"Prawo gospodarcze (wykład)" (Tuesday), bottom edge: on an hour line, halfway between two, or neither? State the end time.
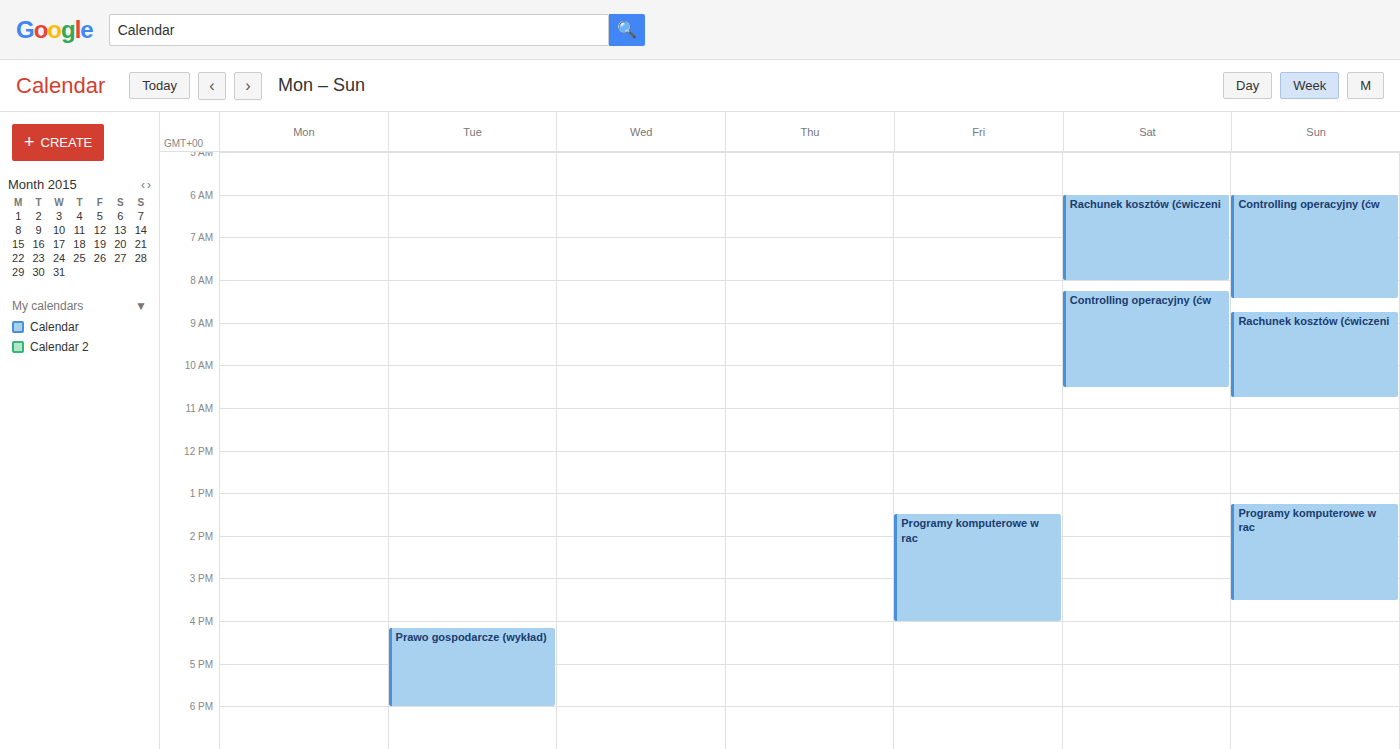
18:00 -- exactly on the 18:00 line.